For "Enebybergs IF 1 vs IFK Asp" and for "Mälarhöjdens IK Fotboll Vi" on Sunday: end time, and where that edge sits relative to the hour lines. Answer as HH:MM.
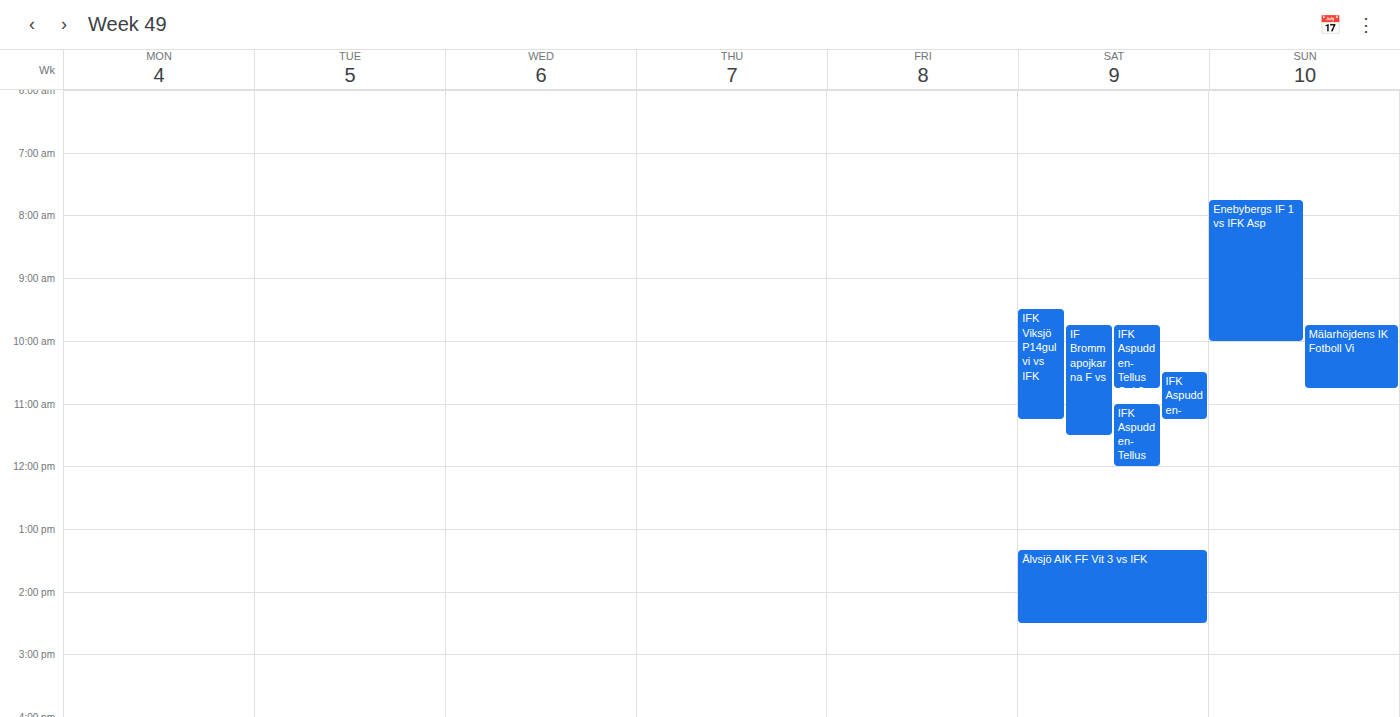
"Enebybergs IF 1 vs IFK Asp": 10:00, exactly on the 10:00 line. "Mälarhöjdens IK Fotboll Vi": 10:45, neither: three quarters of the way from the 10:00 line to the 11:00 line.